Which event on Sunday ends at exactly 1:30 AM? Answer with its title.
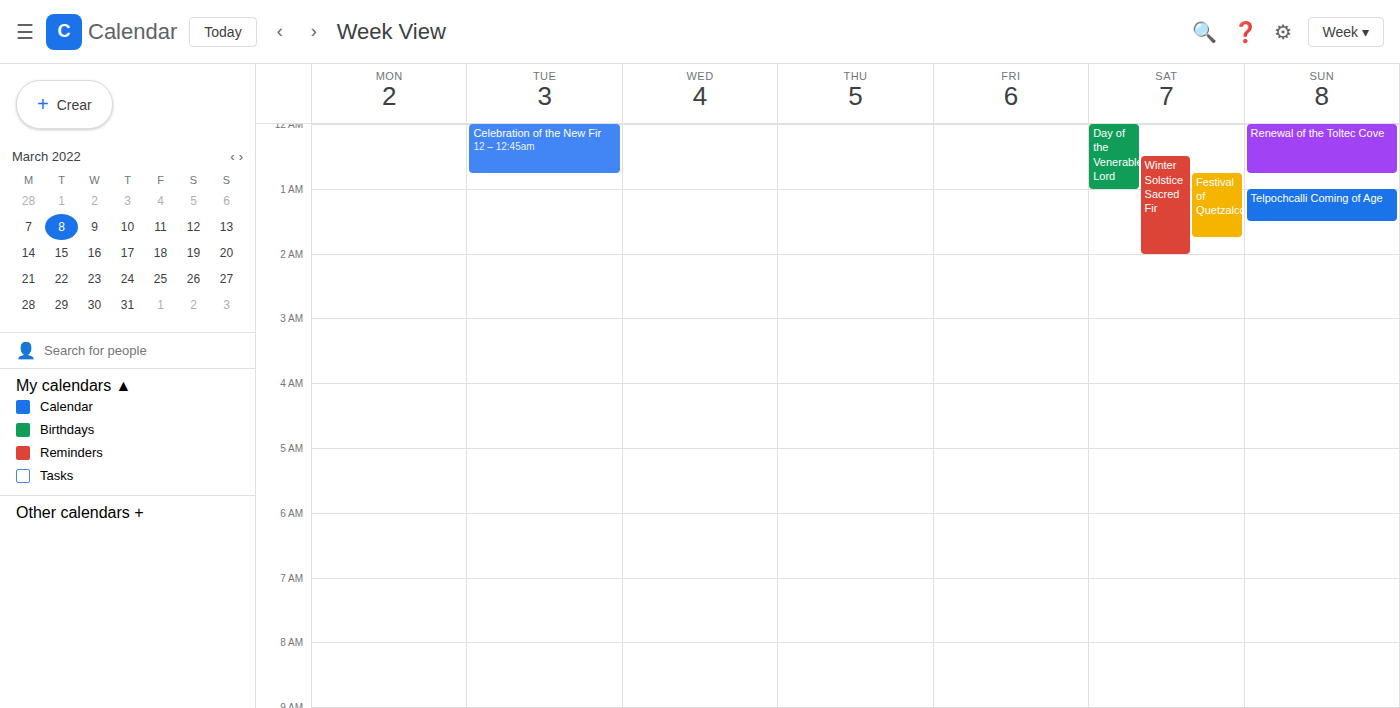
"Telpochcalli Coming of Age"